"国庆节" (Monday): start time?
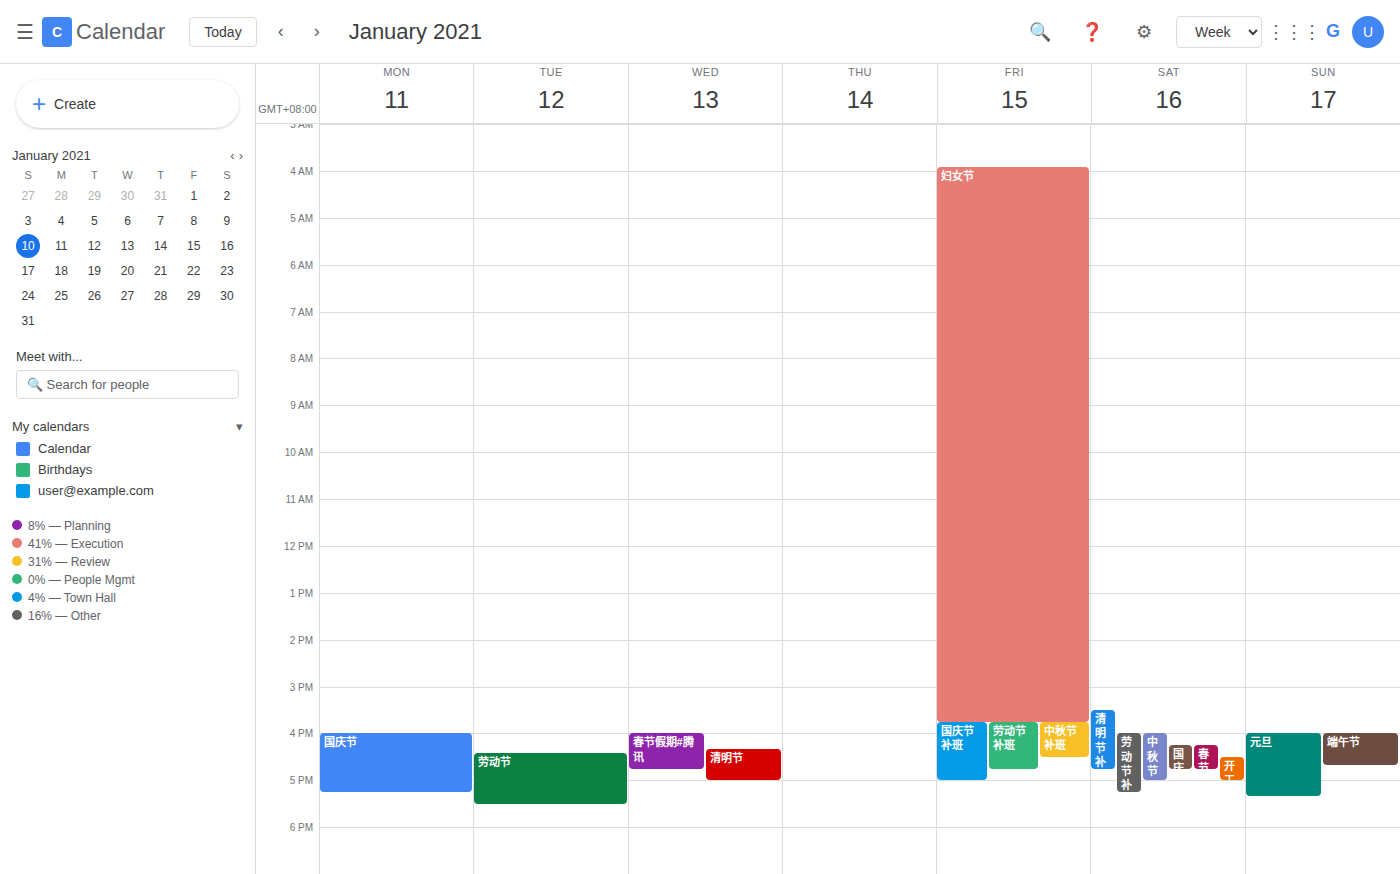
4:00 PM